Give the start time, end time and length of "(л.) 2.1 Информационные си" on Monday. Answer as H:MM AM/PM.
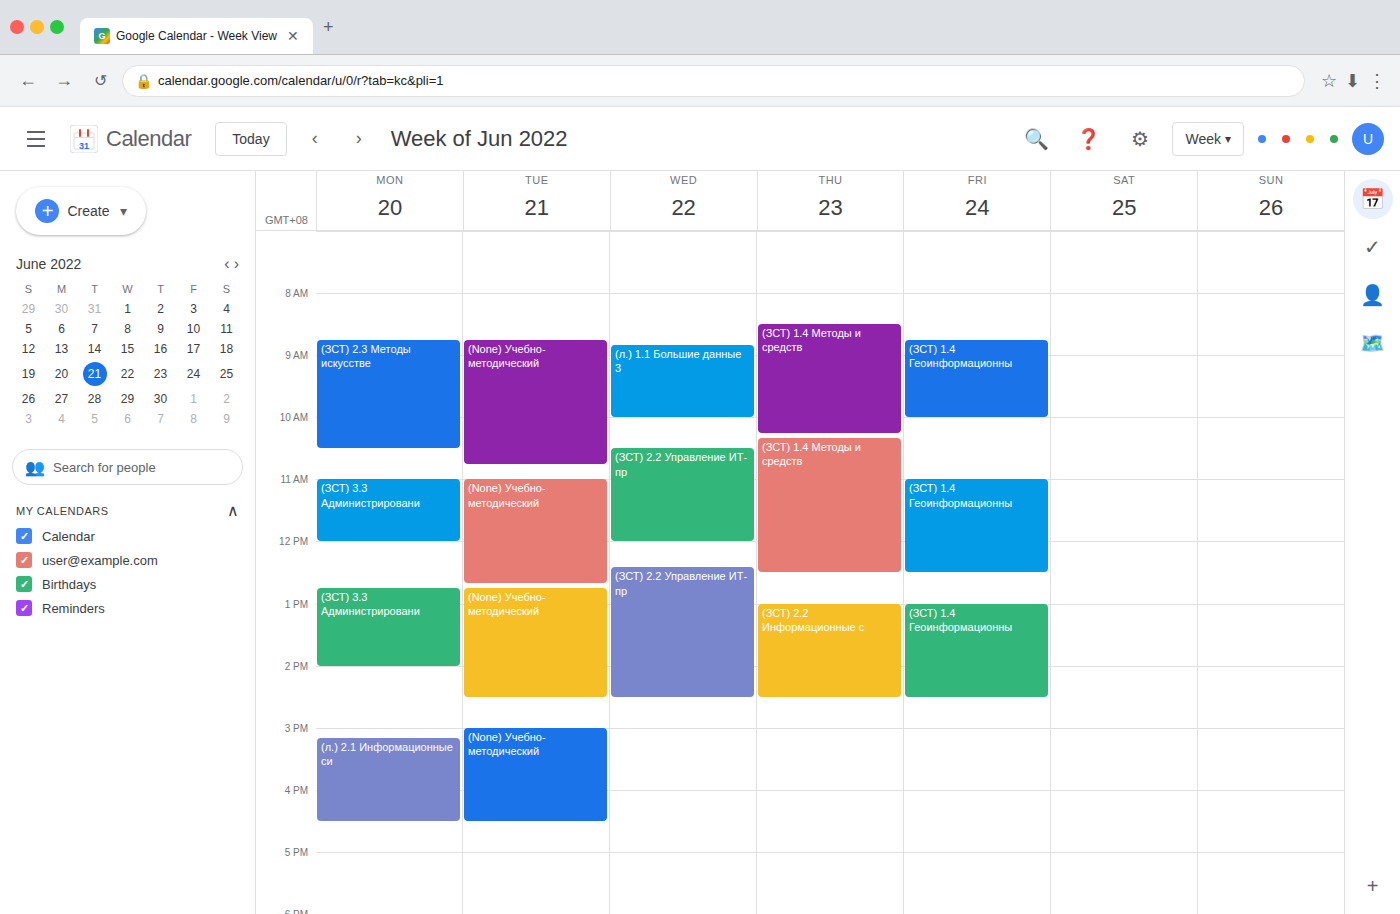
3:10 PM to 4:30 PM, 1 hour 20 minutes